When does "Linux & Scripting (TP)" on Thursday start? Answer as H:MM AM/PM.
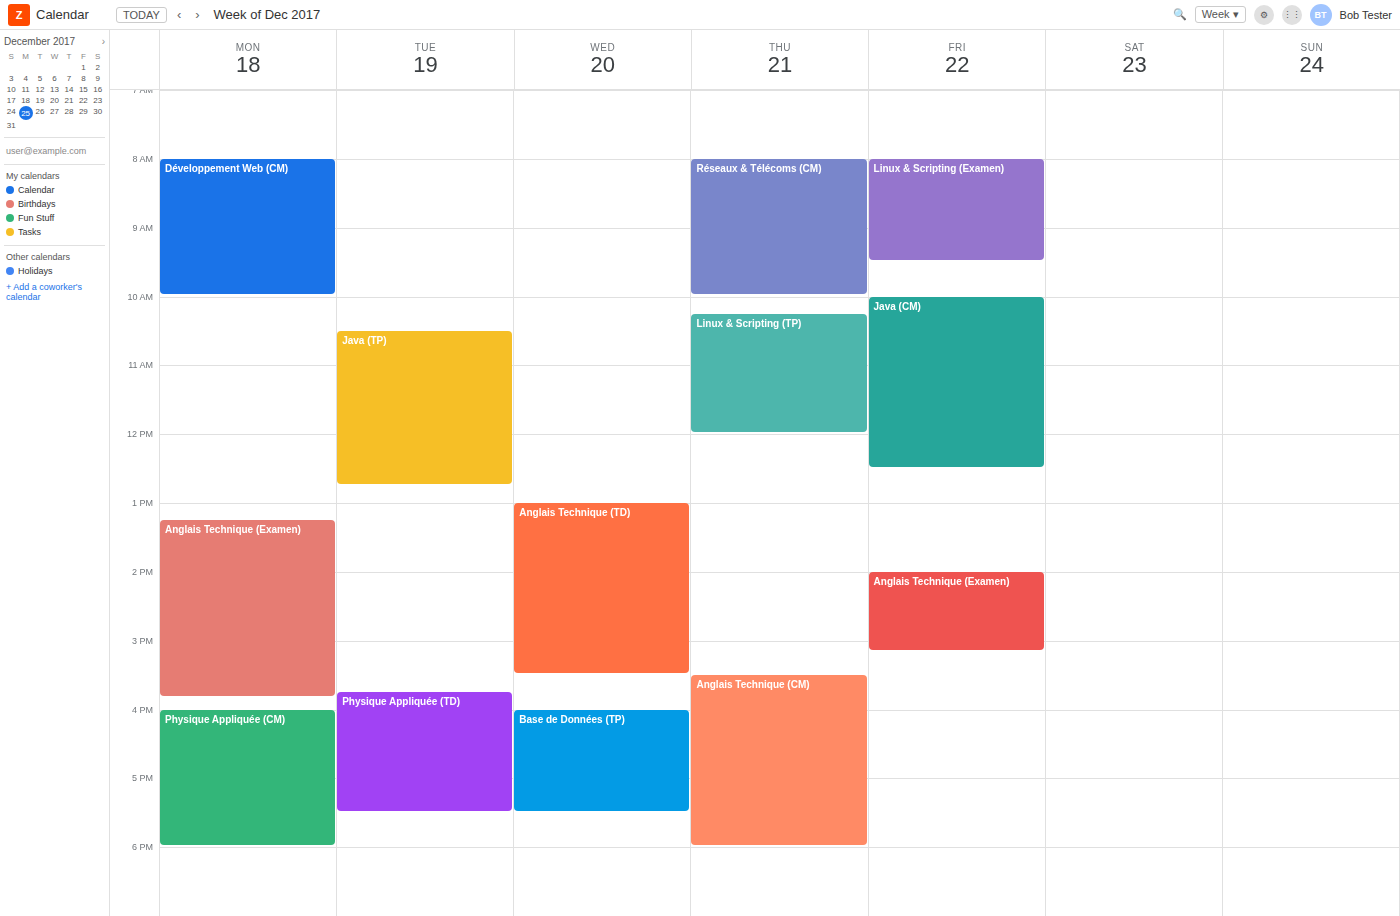
10:15 AM